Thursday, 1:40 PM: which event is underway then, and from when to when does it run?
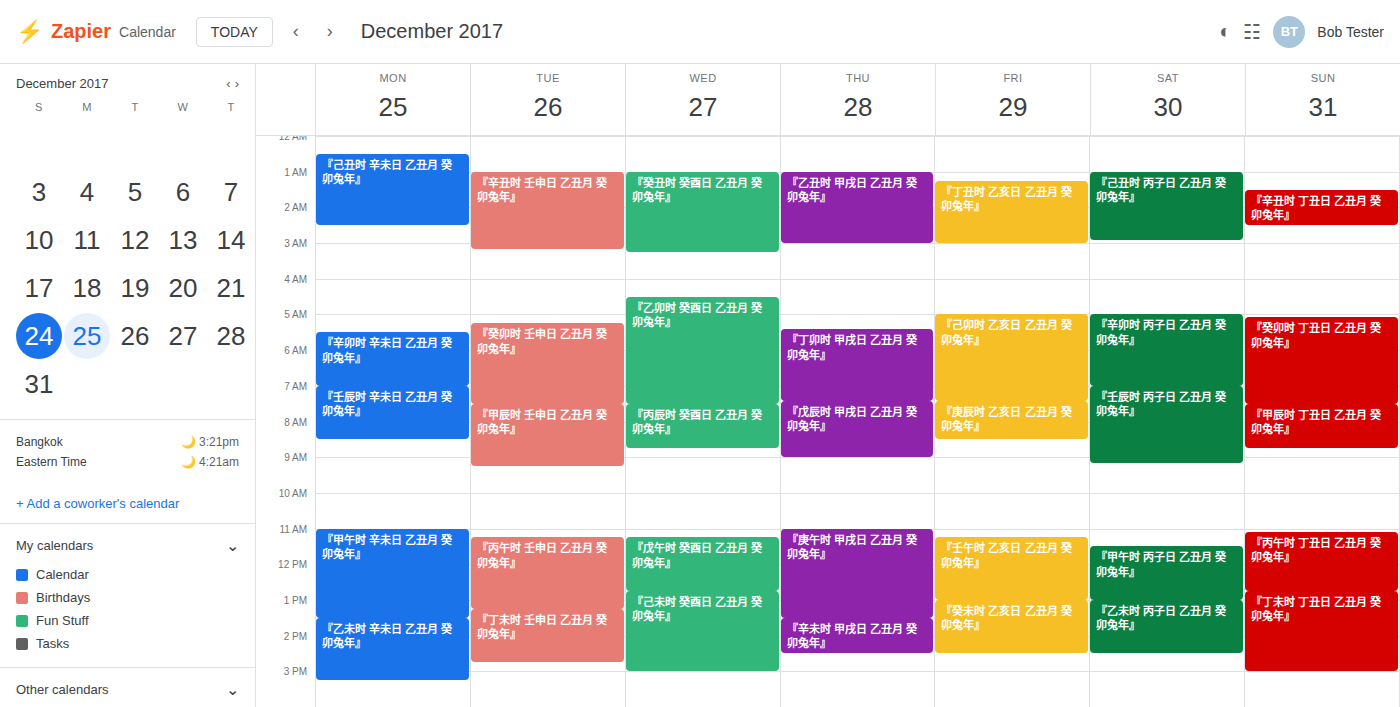
"『辛未时 甲戌日 乙丑月 癸卯兔年』", 1:30 PM to 2:30 PM